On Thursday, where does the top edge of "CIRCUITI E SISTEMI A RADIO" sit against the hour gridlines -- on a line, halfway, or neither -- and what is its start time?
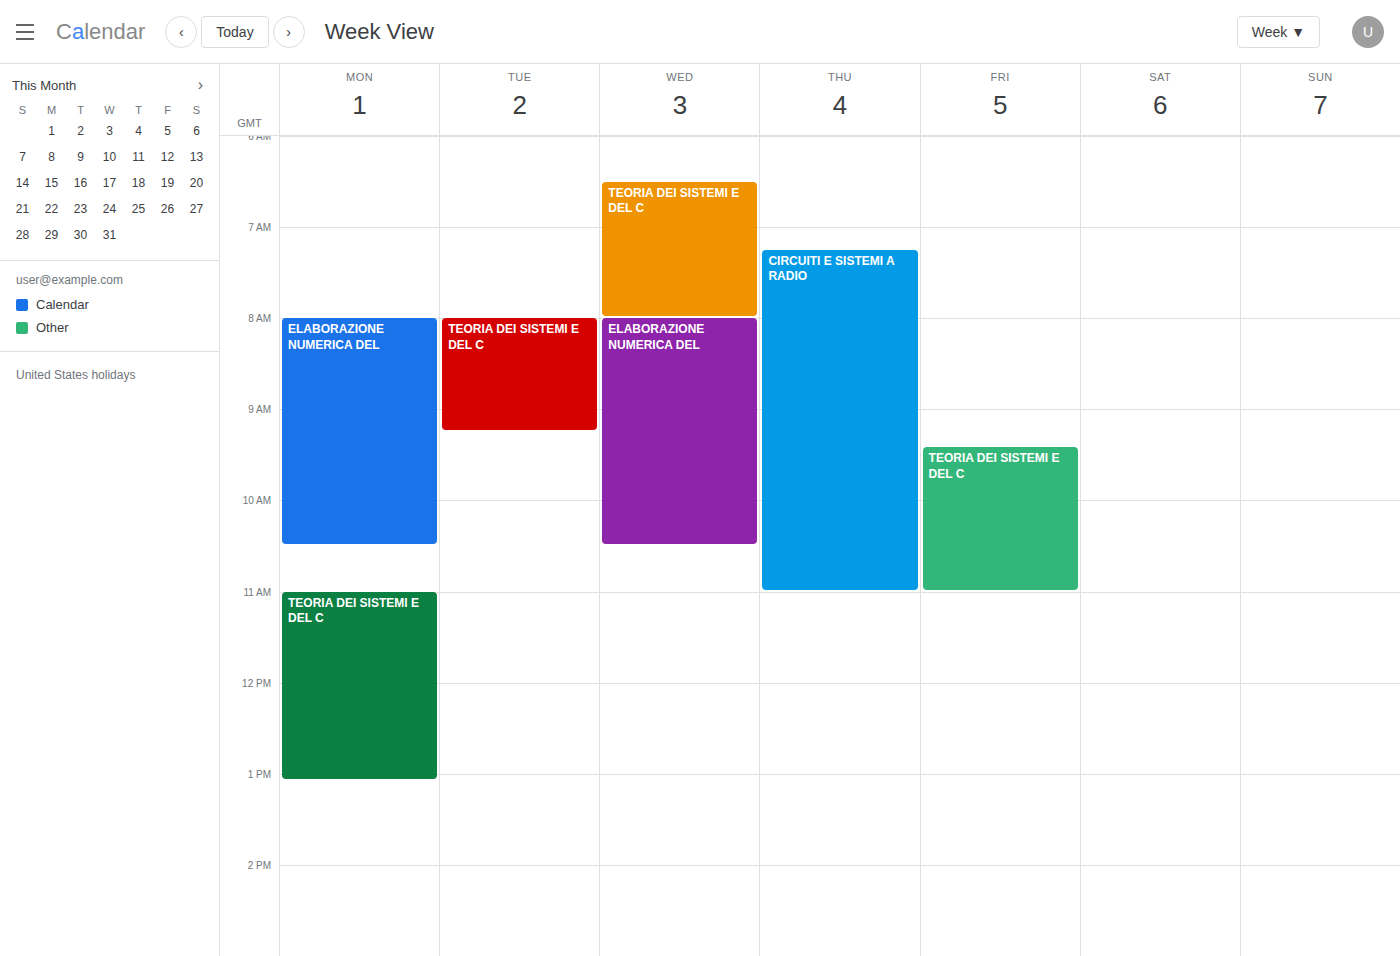
7:15 AM -- neither: a quarter of the way from the 7 AM line to the 8 AM line.